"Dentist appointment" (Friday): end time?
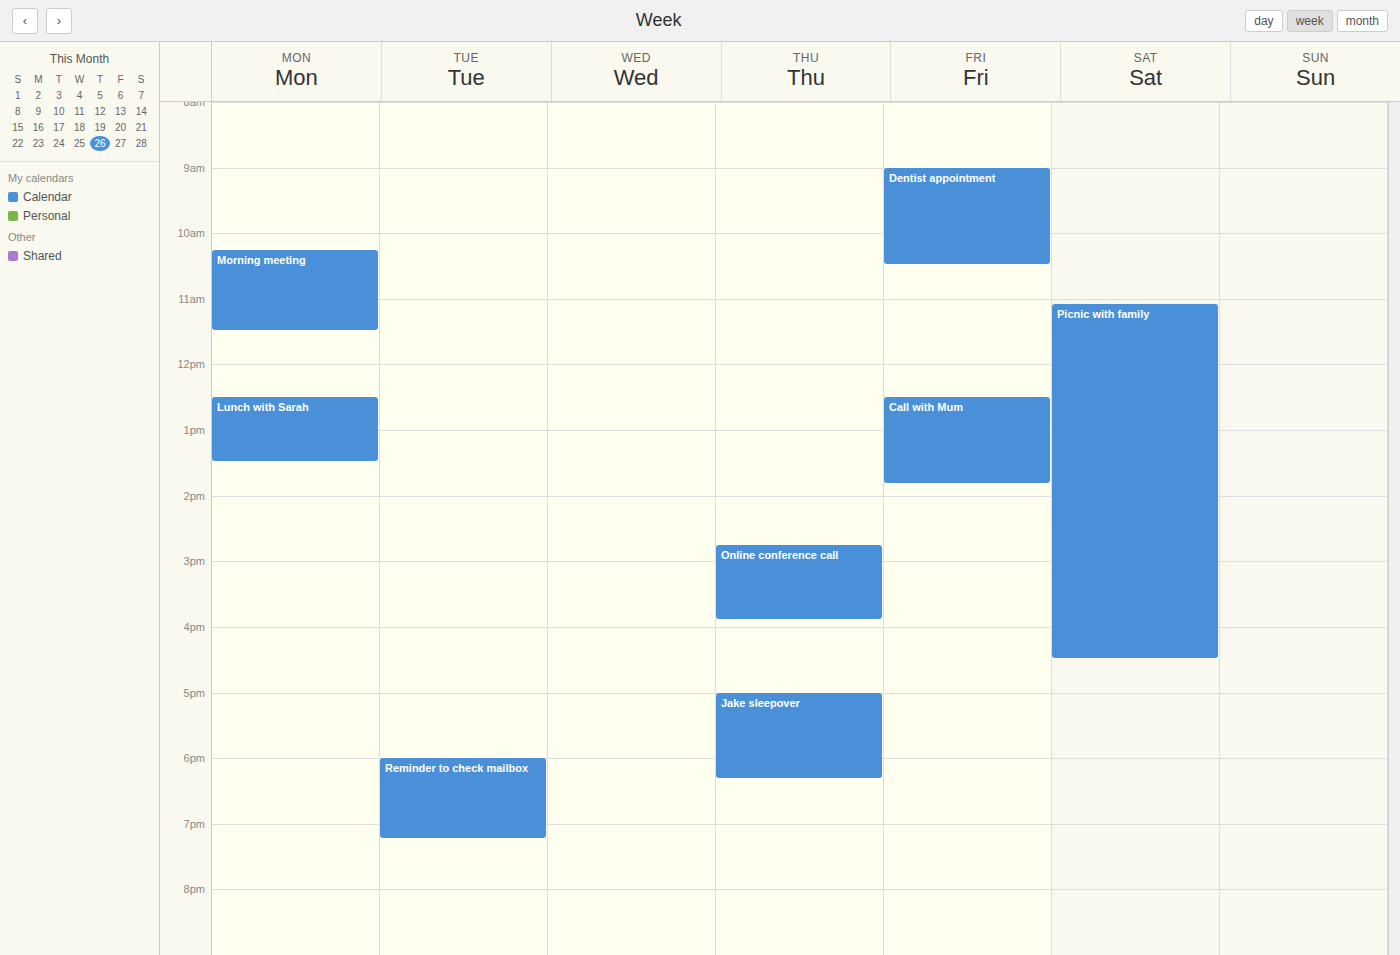
10:30 AM